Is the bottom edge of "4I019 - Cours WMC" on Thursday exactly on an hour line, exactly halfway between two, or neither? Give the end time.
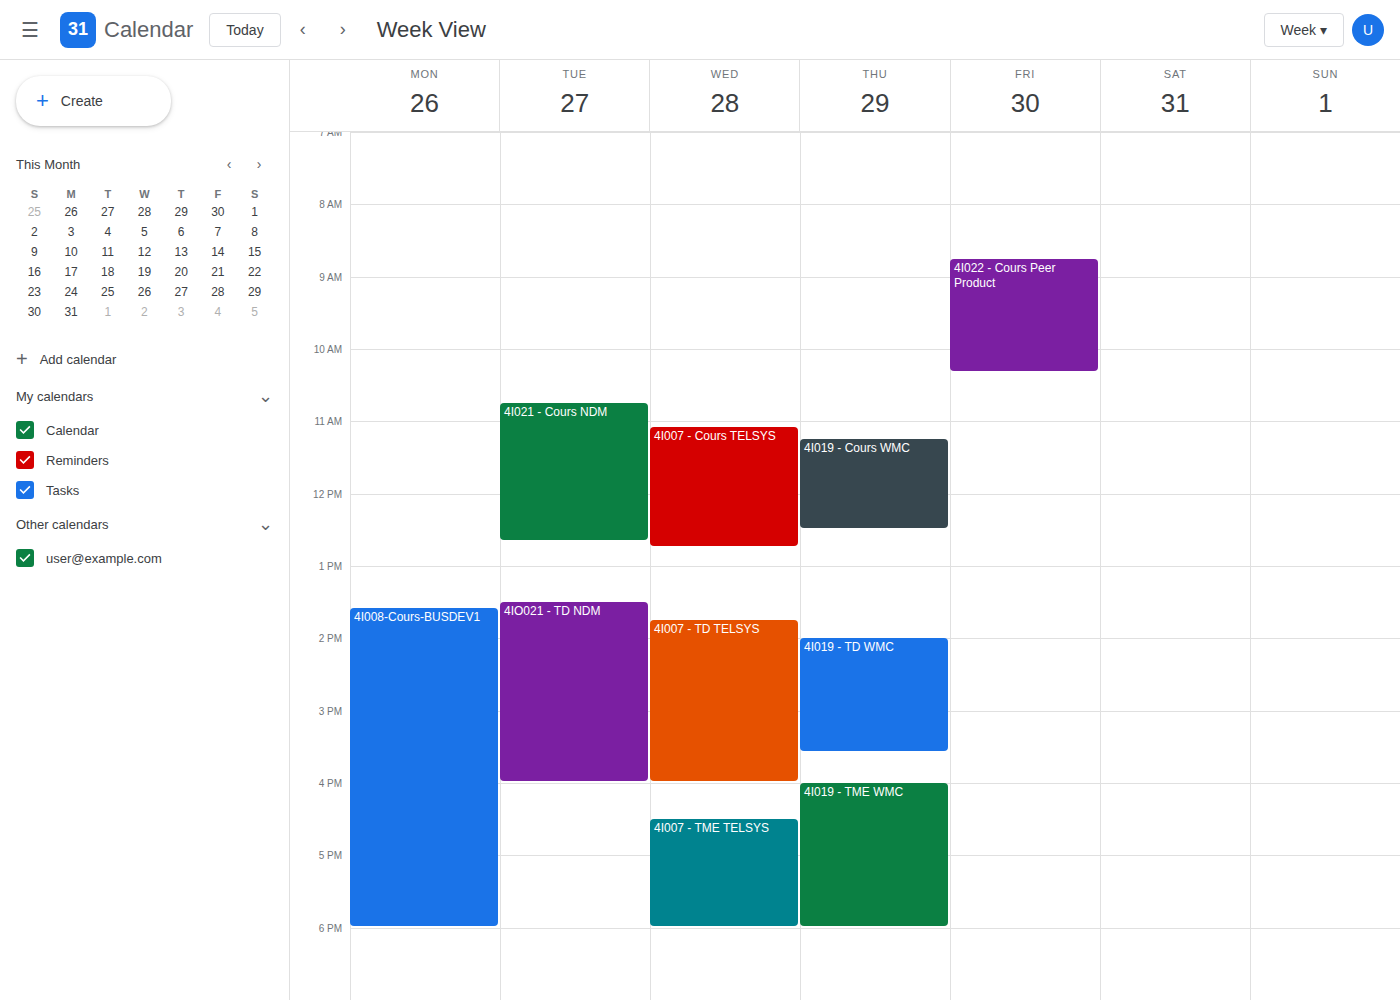
12:30 -- halfway between the 12:00 and 13:00 lines.